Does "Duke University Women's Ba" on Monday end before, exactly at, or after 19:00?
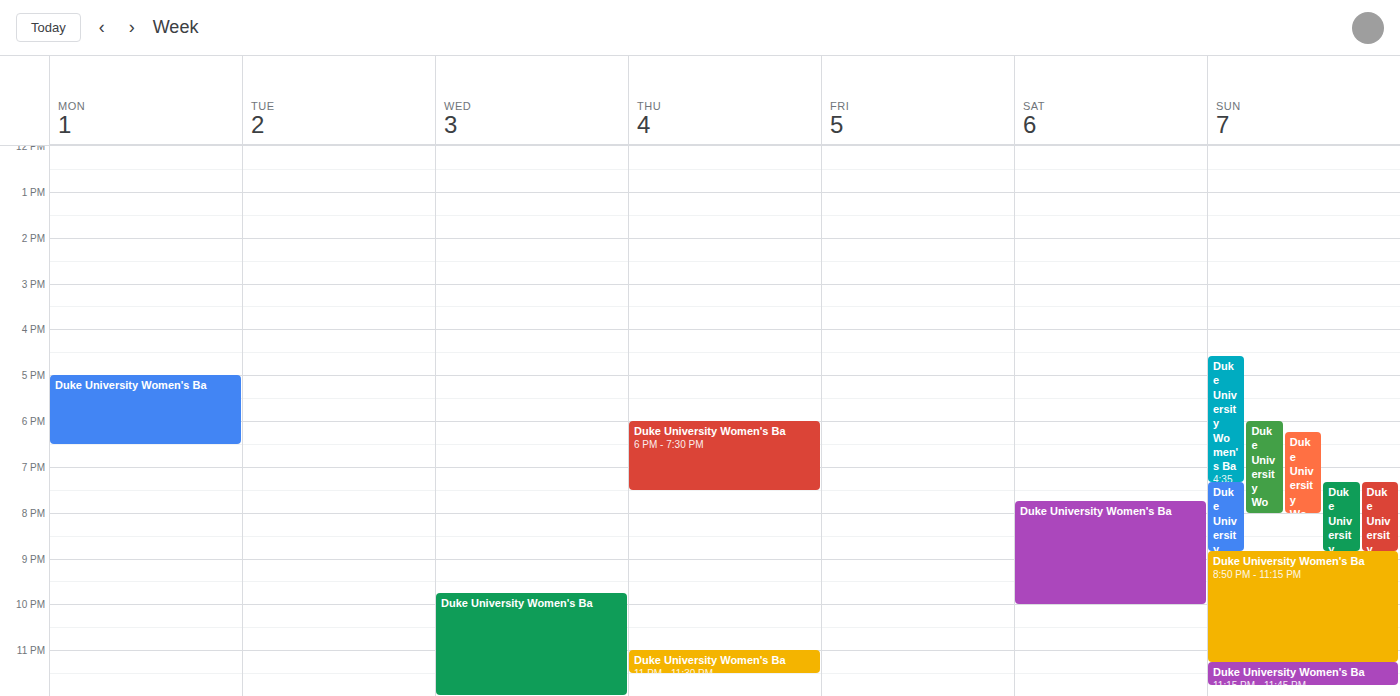
18:30 -- before 19:00, 30 minutes above the 19:00 line.